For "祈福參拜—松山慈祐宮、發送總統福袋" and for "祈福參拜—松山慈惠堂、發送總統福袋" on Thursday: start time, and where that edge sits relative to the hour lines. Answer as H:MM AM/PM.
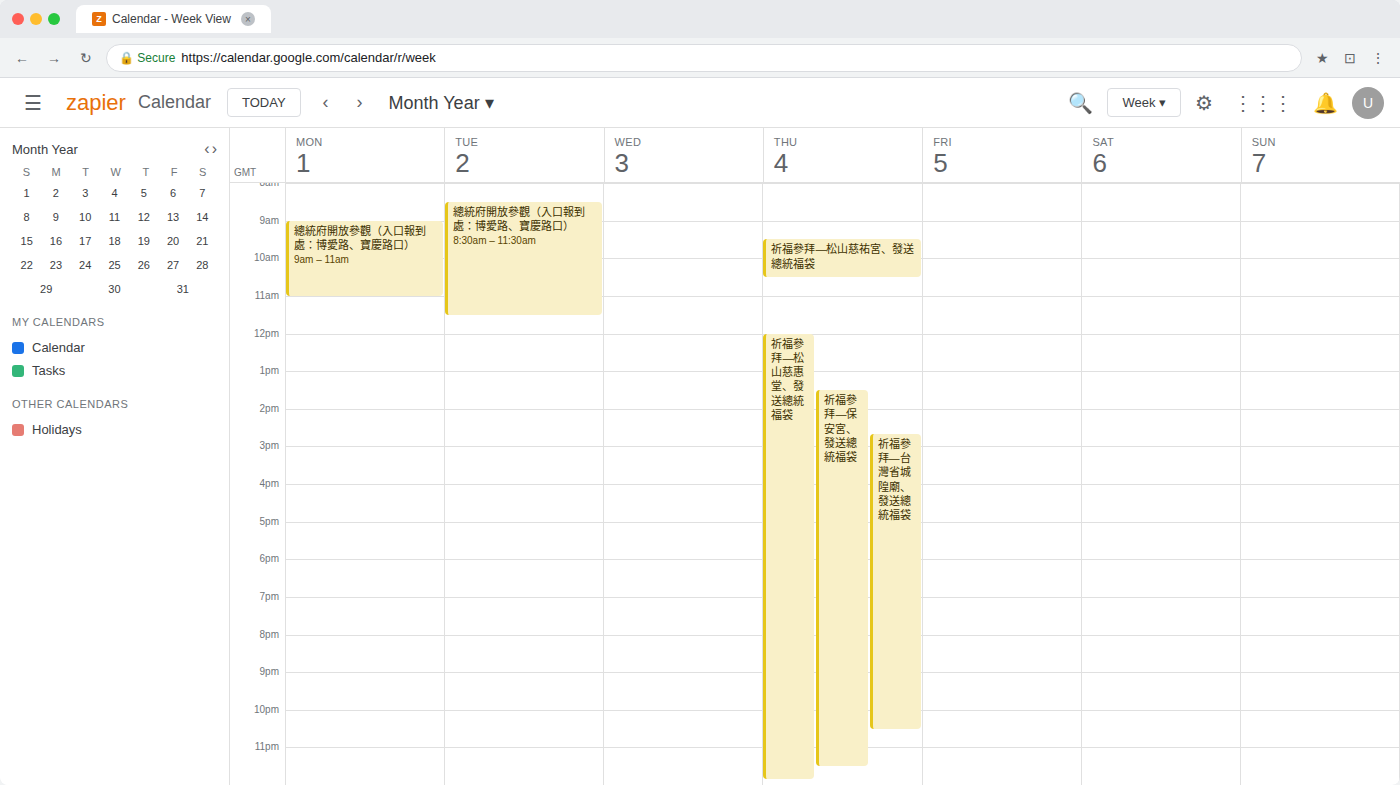
"祈福參拜—松山慈祐宮、發送總統福袋": 9:30 AM, halfway between the 9 AM and 10 AM lines. "祈福參拜—松山慈惠堂、發送總統福袋": 12:00 PM, exactly on the 12 PM line.